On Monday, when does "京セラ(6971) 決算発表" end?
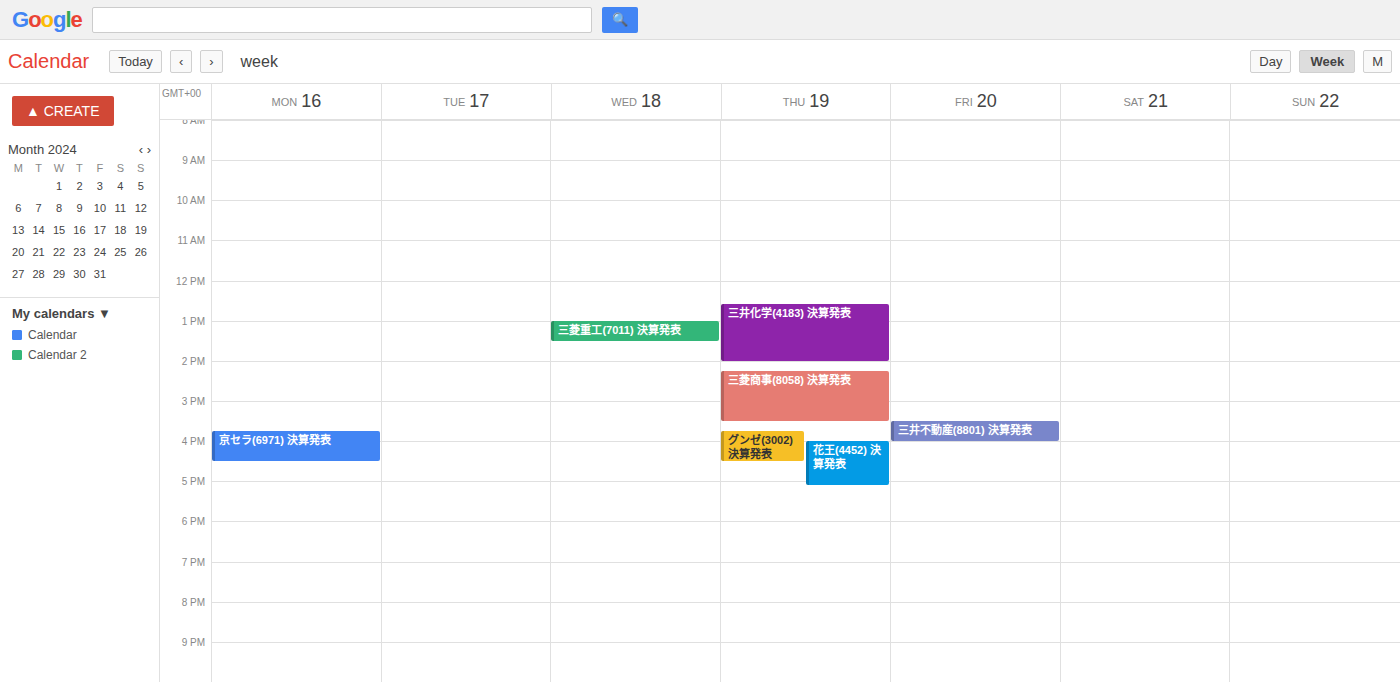
4:30 PM